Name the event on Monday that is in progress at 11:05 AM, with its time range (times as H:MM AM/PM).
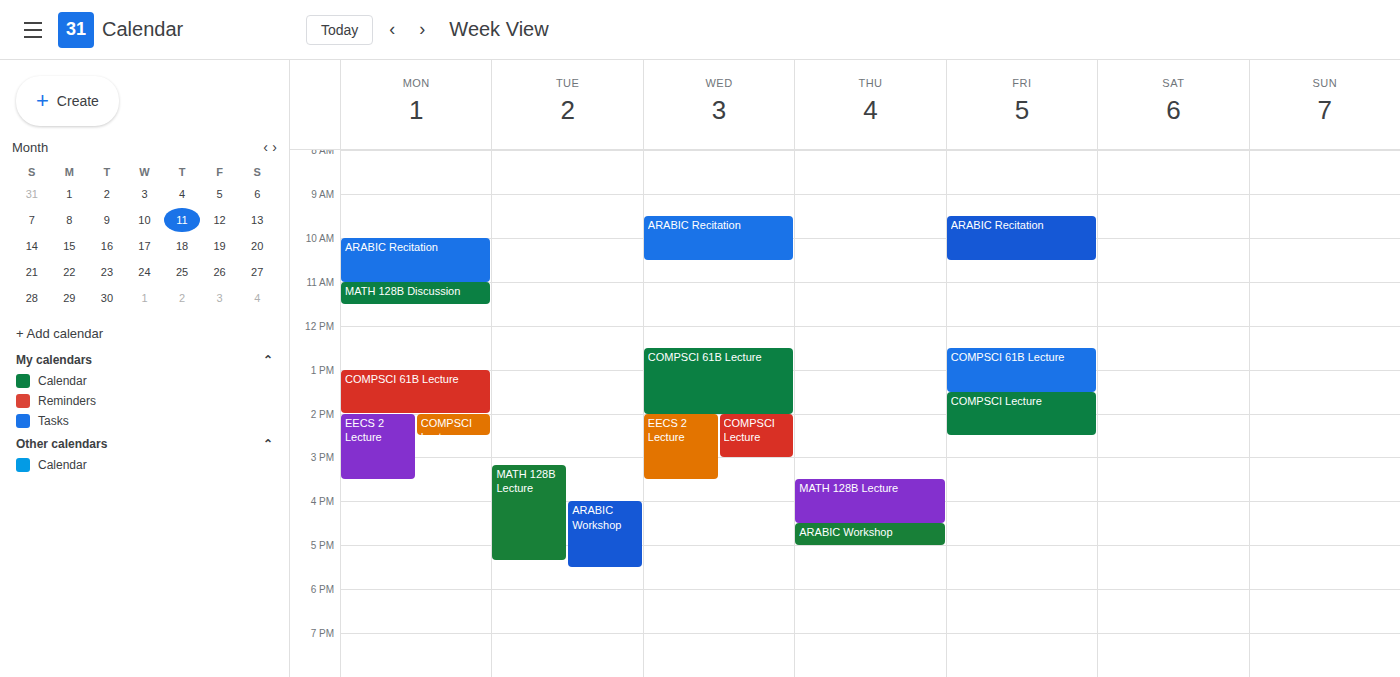
"MATH 128B Discussion", 11:00 AM to 11:30 AM